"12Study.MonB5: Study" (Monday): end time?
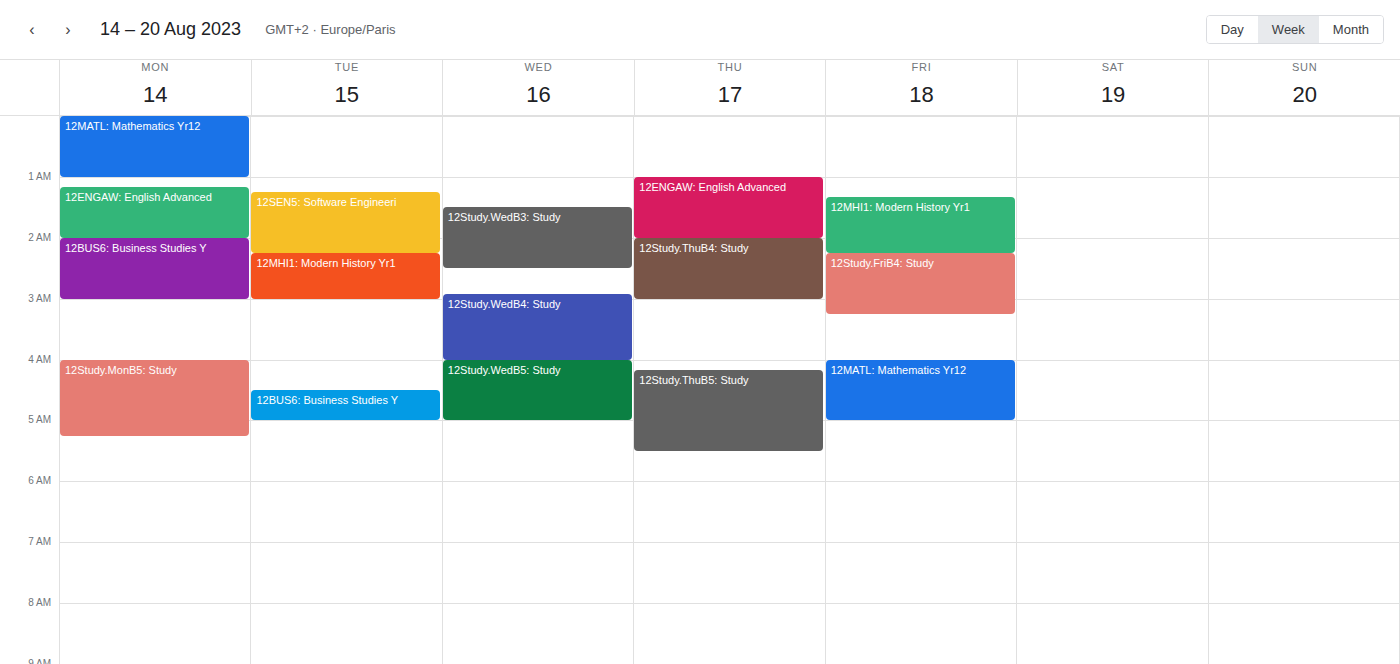
5:15 AM